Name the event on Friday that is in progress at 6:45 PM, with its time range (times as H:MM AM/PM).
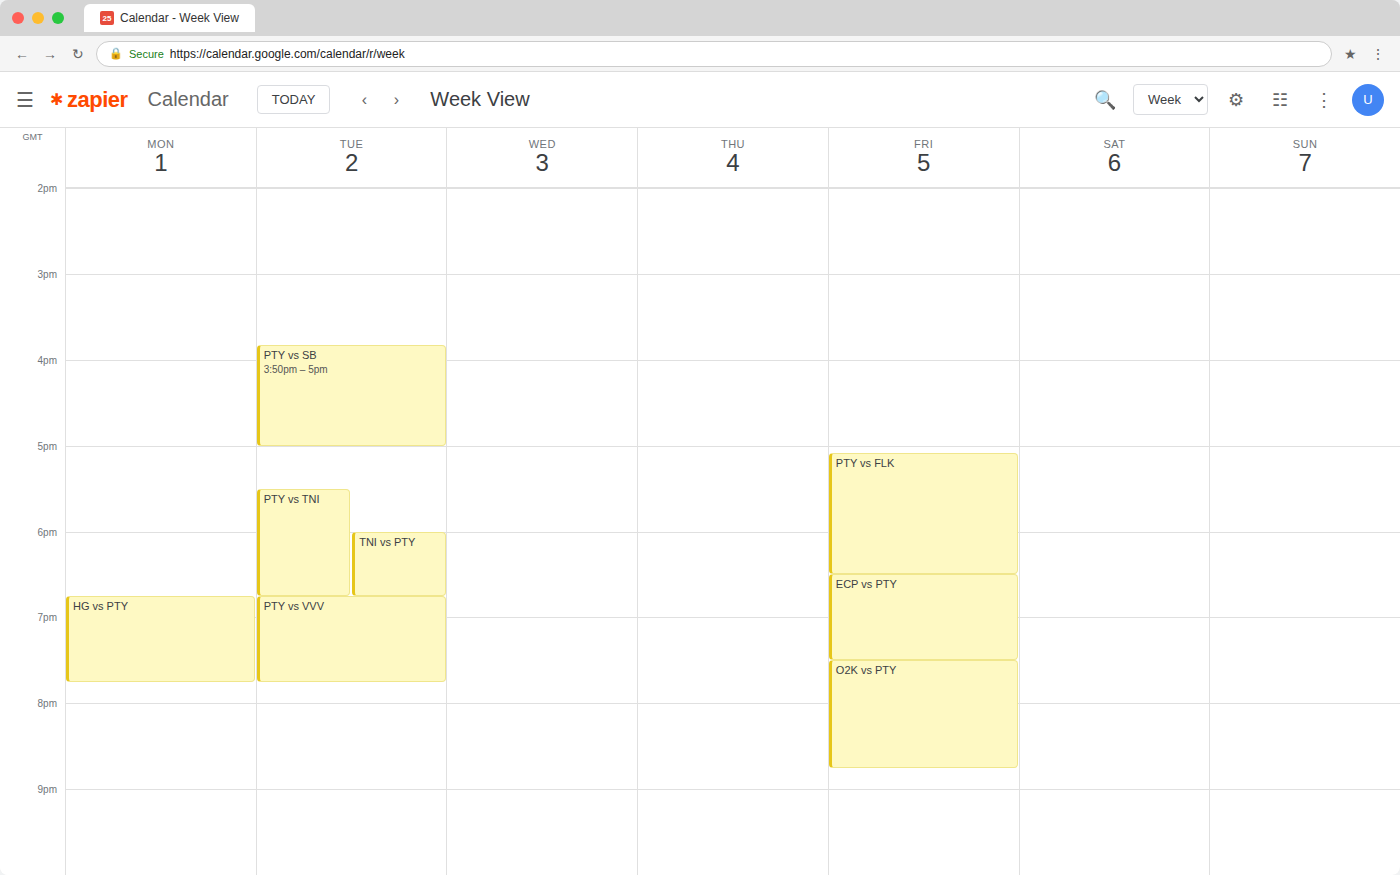
"ECP vs PTY", 6:30 PM to 7:30 PM